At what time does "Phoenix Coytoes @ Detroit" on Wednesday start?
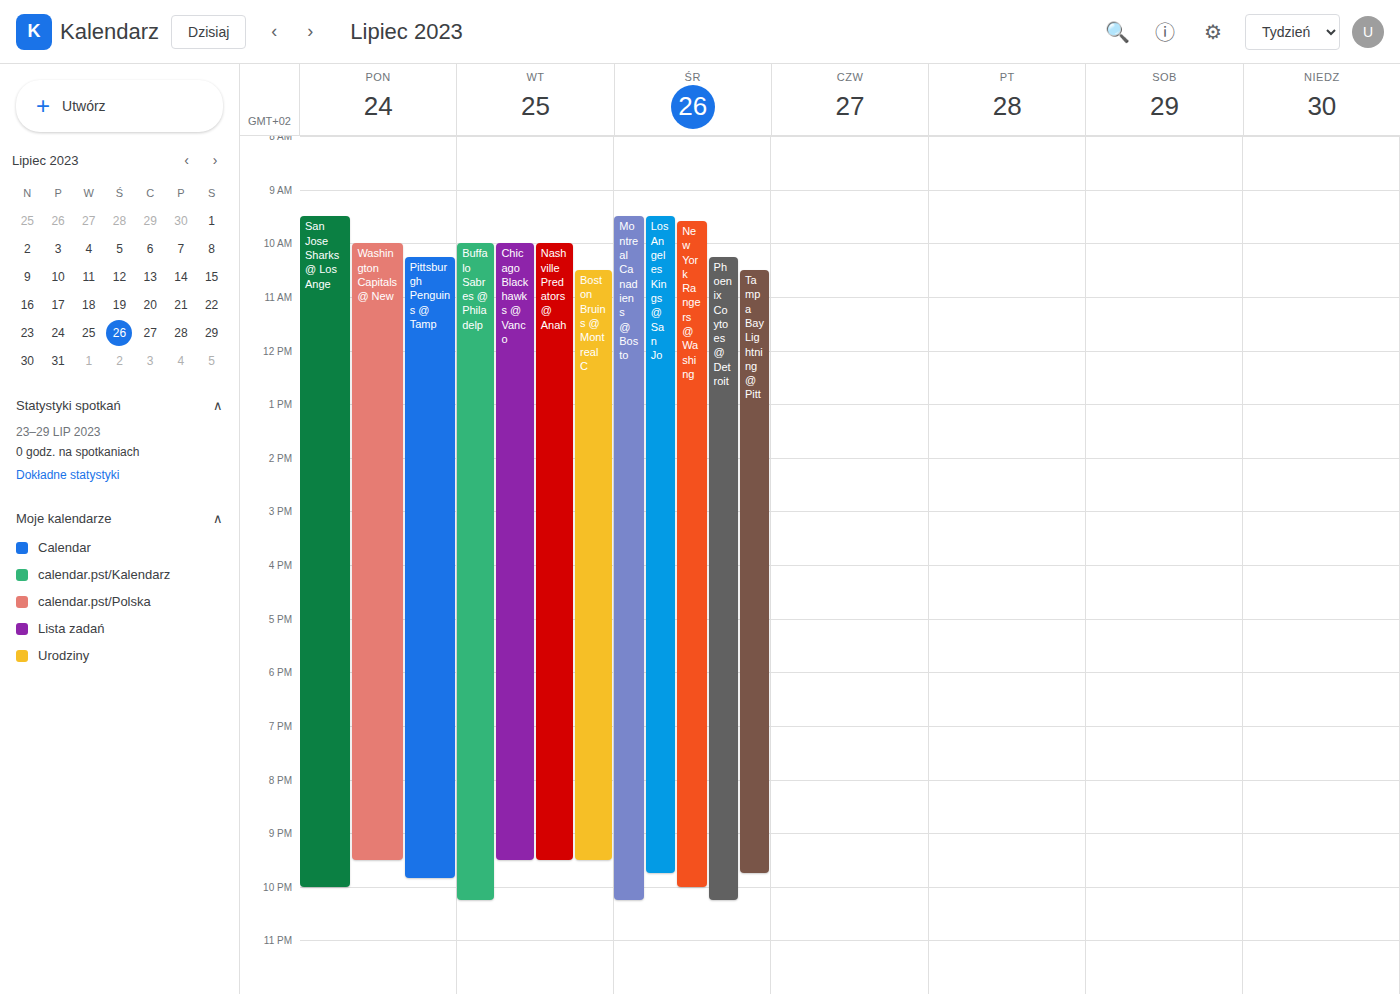
10:15 AM